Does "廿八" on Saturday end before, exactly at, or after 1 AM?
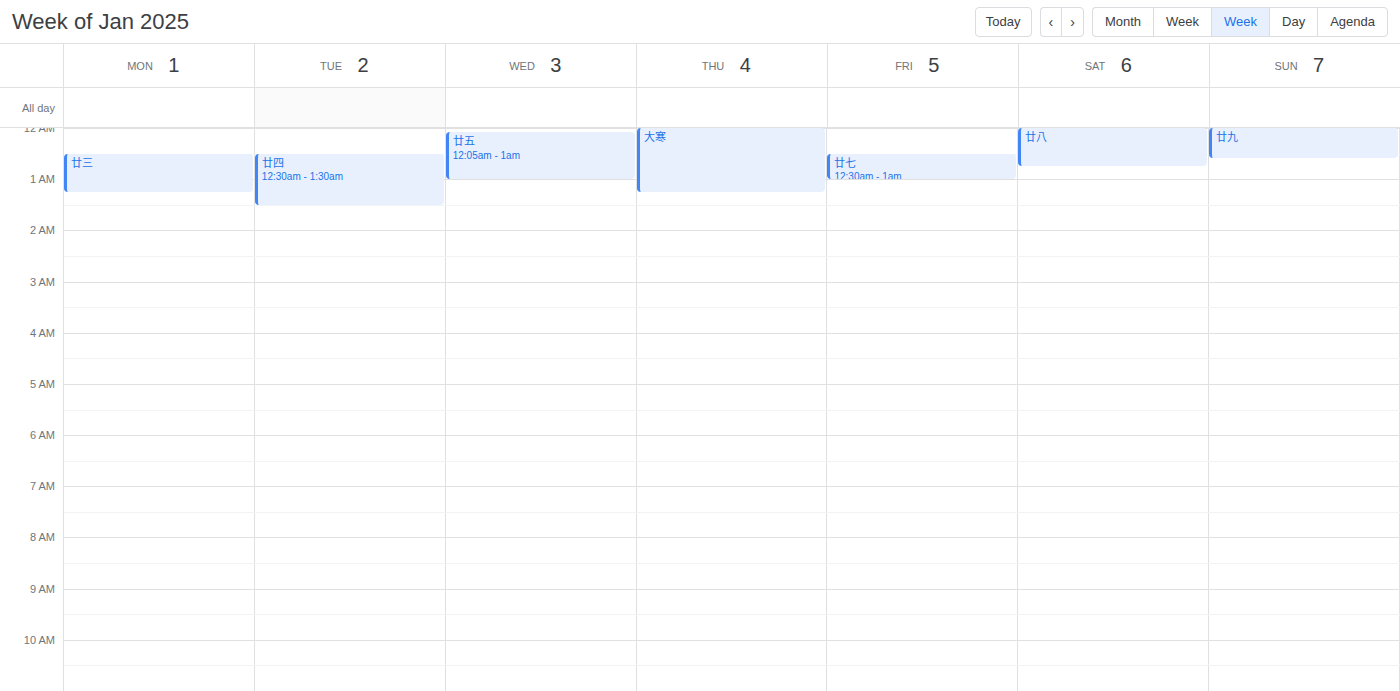
12:45 AM -- before 1 AM, 15 minutes above the 1 AM line.